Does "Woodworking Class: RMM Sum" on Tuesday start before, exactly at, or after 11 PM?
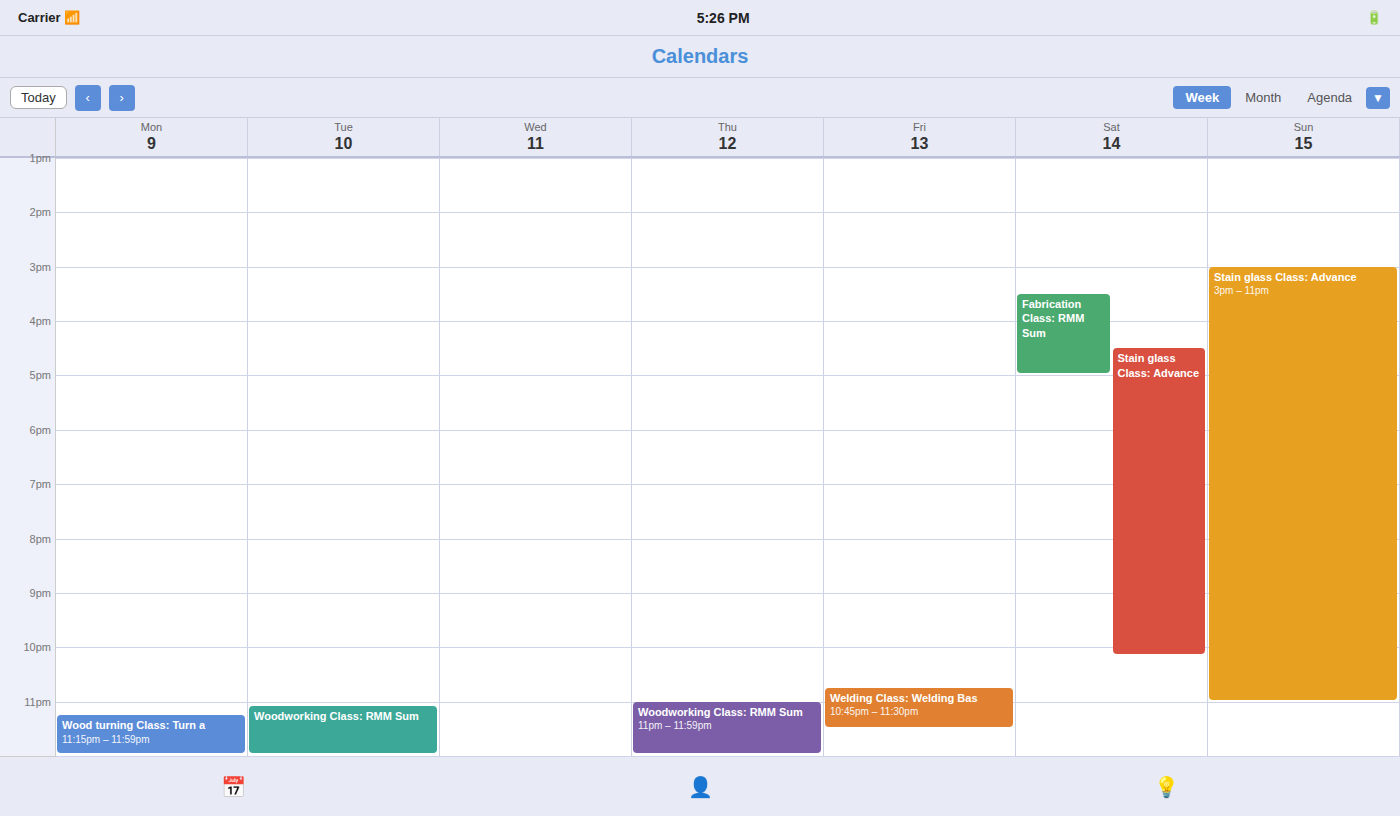
11:05 PM -- after 11 PM, 5 minutes below the 11 PM line.